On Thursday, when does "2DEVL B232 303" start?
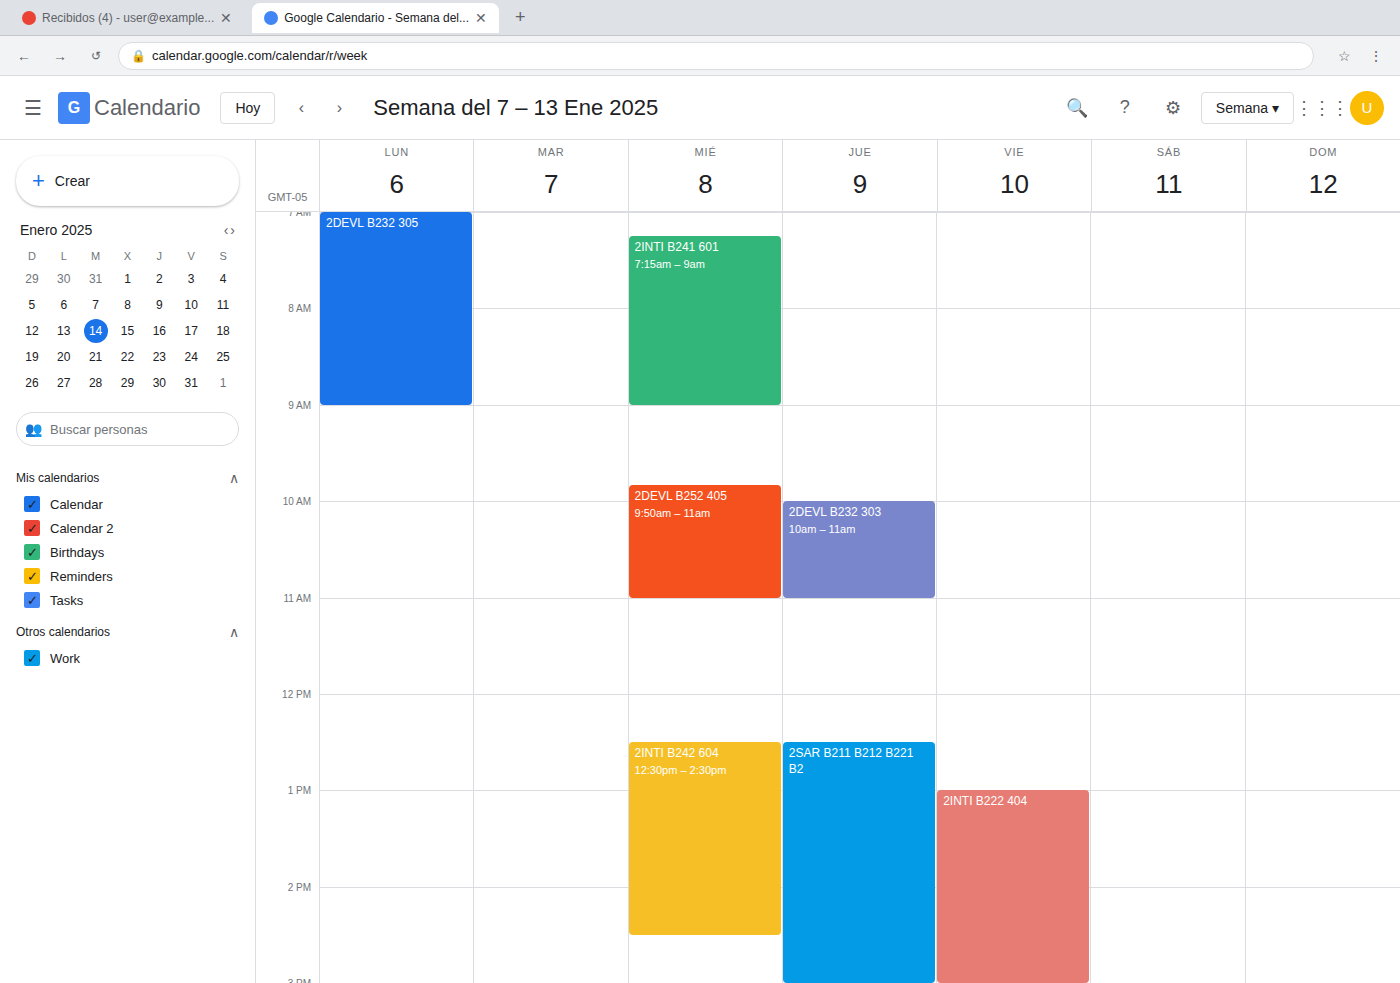
10:00 AM